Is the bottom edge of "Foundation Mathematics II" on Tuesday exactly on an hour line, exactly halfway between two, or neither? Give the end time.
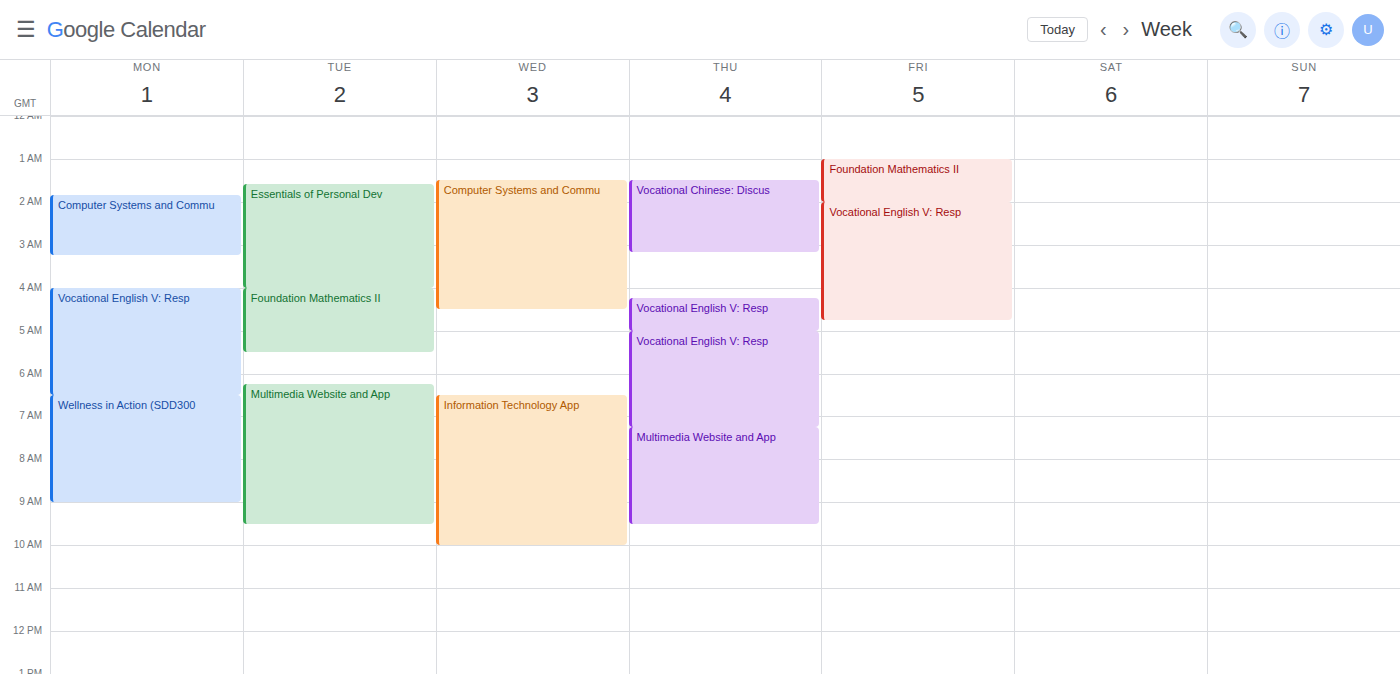
5:30 AM -- halfway between the 5 AM and 6 AM lines.